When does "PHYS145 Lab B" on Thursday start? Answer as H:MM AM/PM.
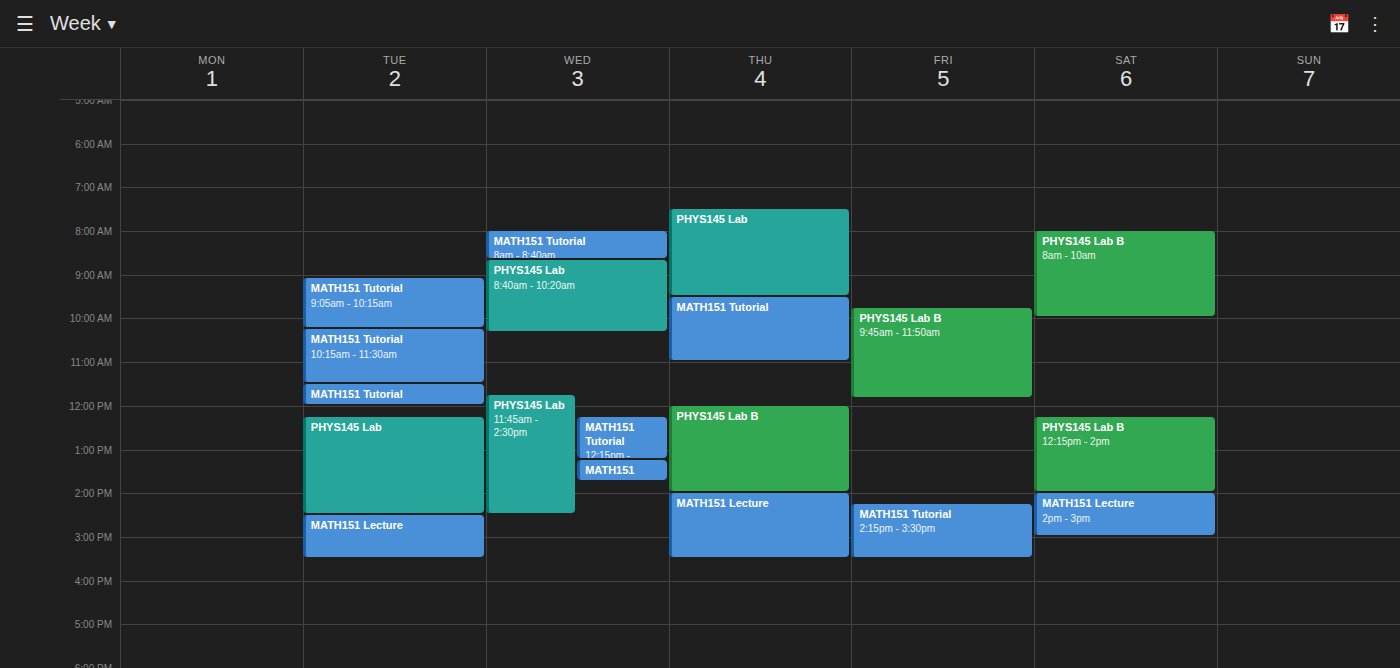
12:00 PM